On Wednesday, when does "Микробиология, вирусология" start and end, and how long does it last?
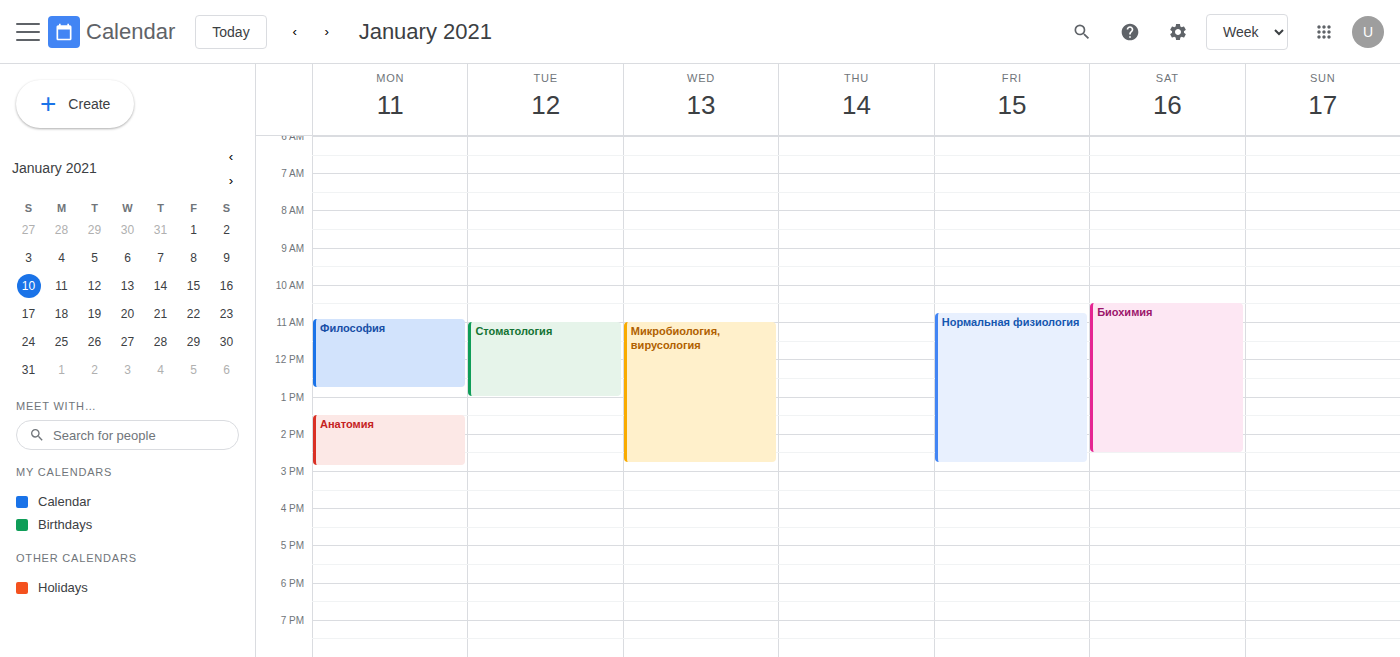
11:00 AM to 2:45 PM, 3 hours 45 minutes